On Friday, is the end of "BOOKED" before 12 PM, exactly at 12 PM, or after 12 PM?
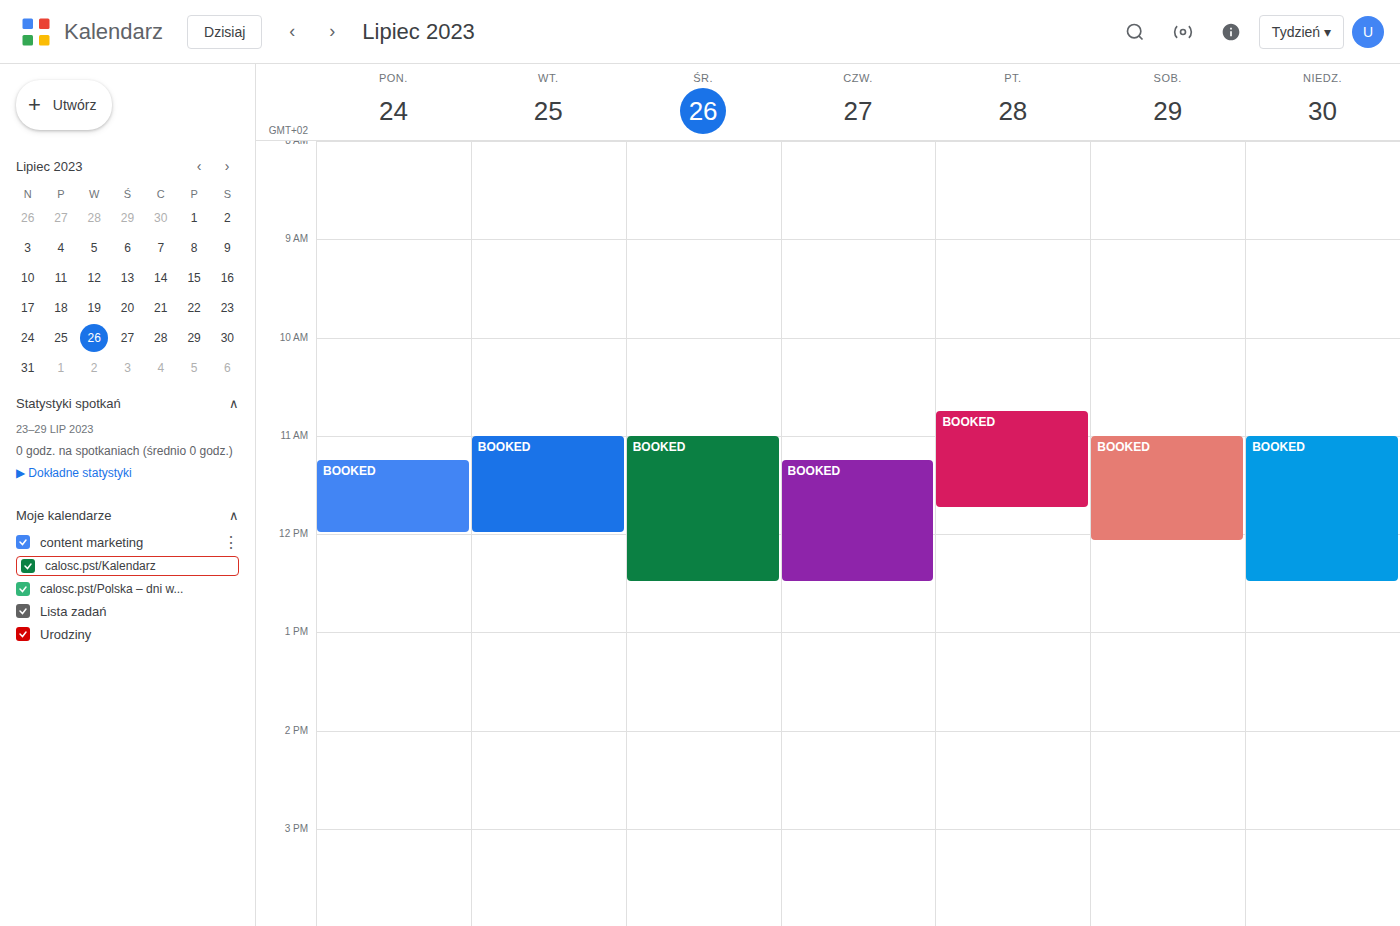
11:45 AM -- before 12 PM, 15 minutes above the 12 PM line.